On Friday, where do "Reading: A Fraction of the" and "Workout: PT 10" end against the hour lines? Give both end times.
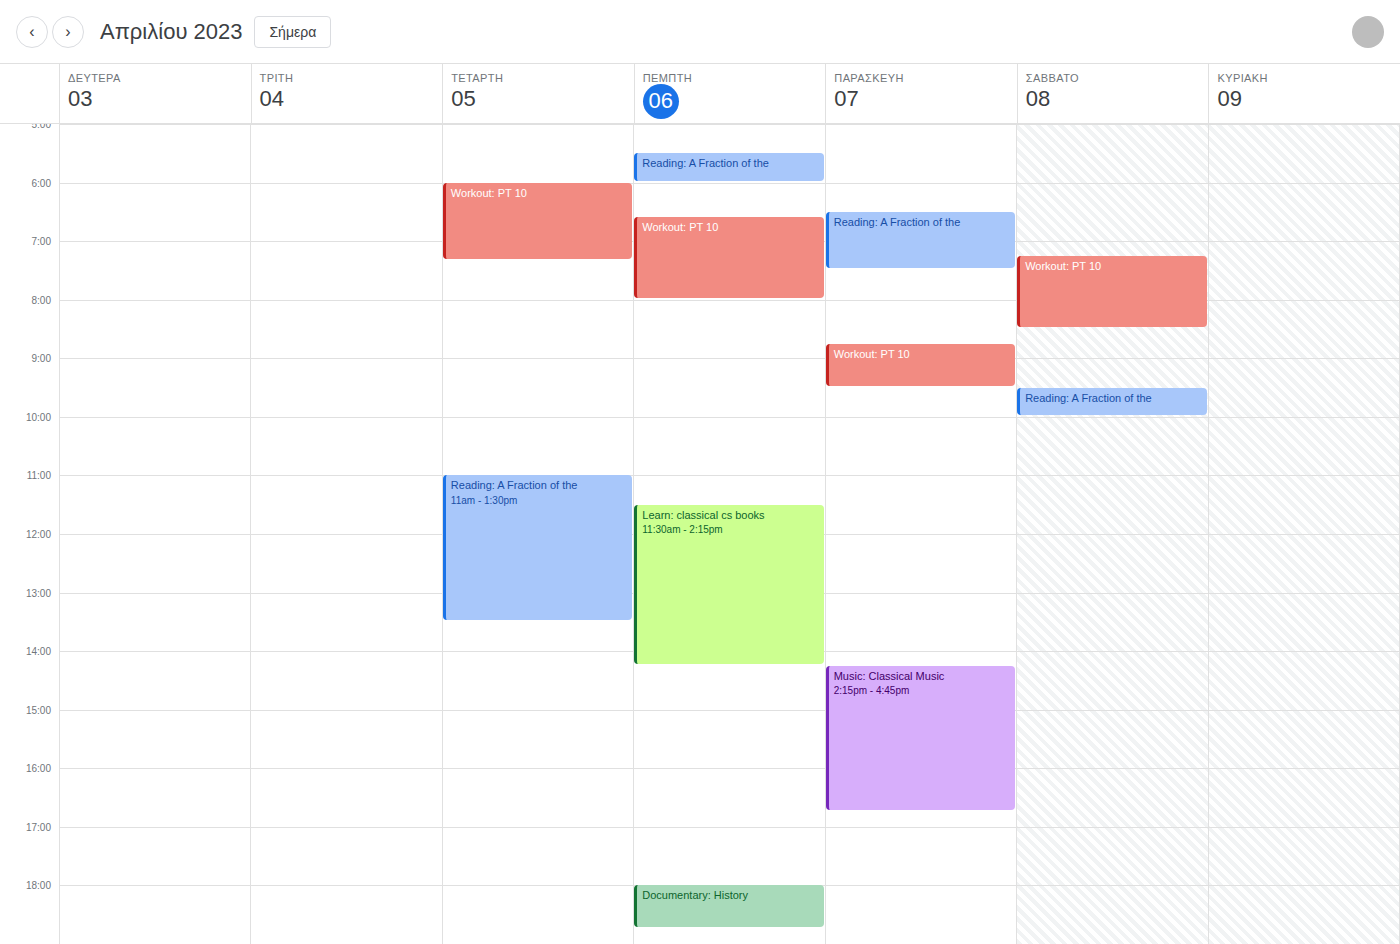
"Reading: A Fraction of the": 7:30 AM, halfway between the 7 AM and 8 AM lines. "Workout: PT 10": 9:30 AM, halfway between the 9 AM and 10 AM lines.